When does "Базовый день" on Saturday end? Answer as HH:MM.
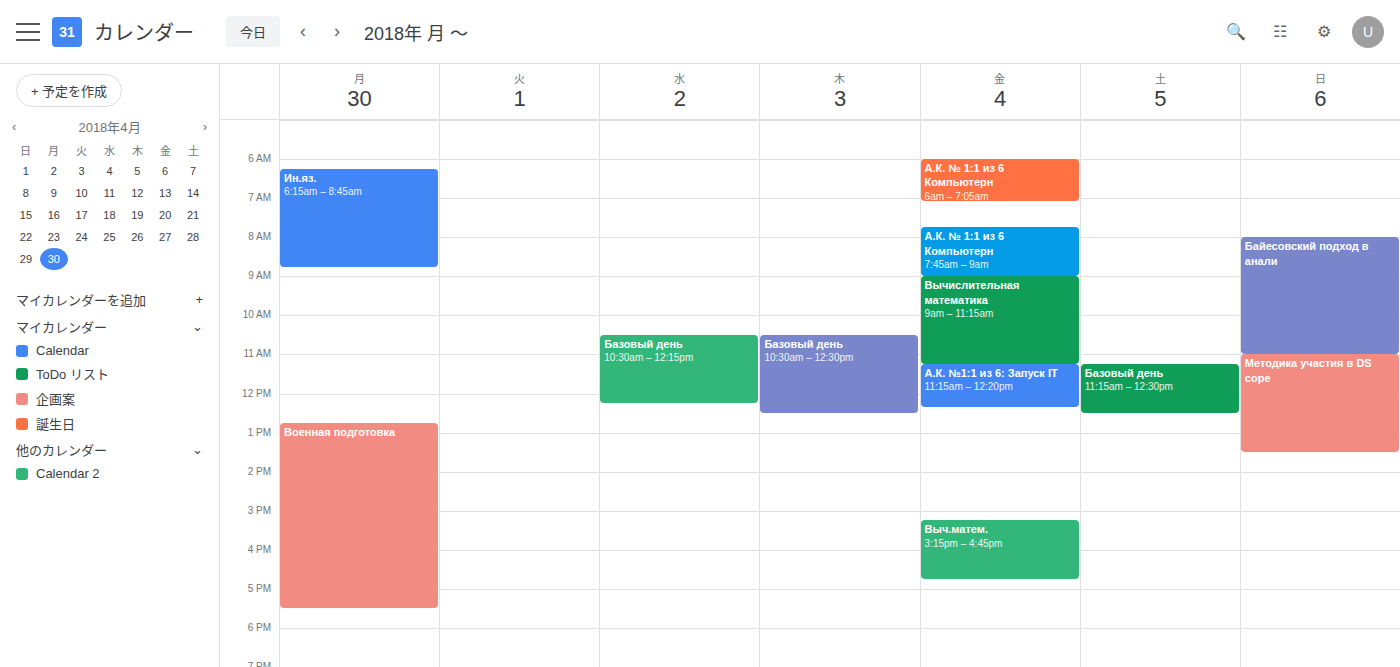
12:30